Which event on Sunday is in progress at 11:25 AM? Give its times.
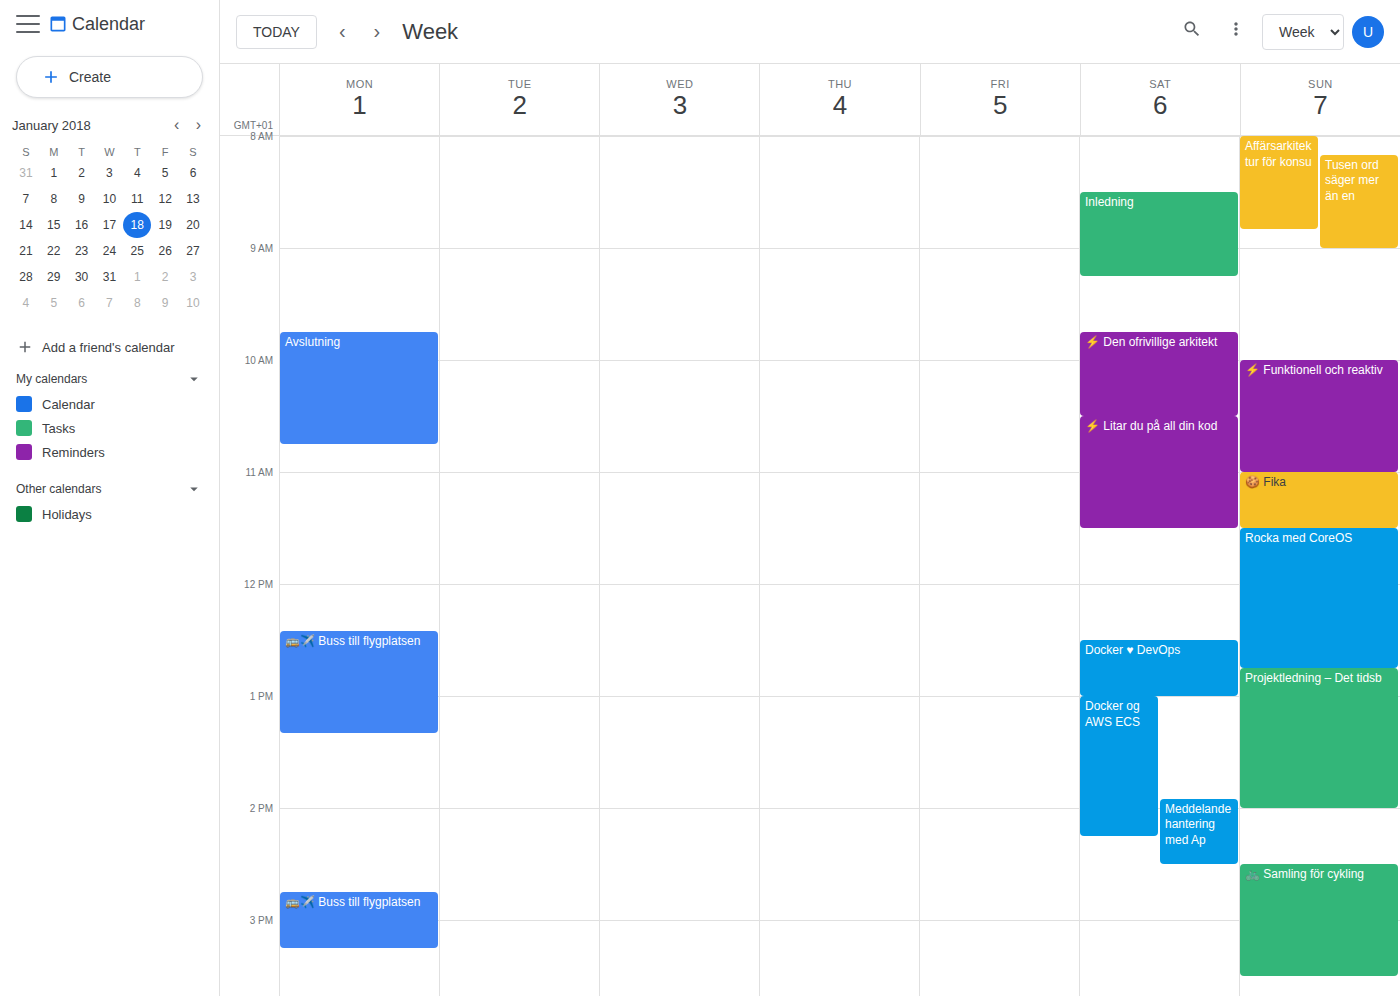
"🍪 Fika", 11:00 AM to 11:30 AM